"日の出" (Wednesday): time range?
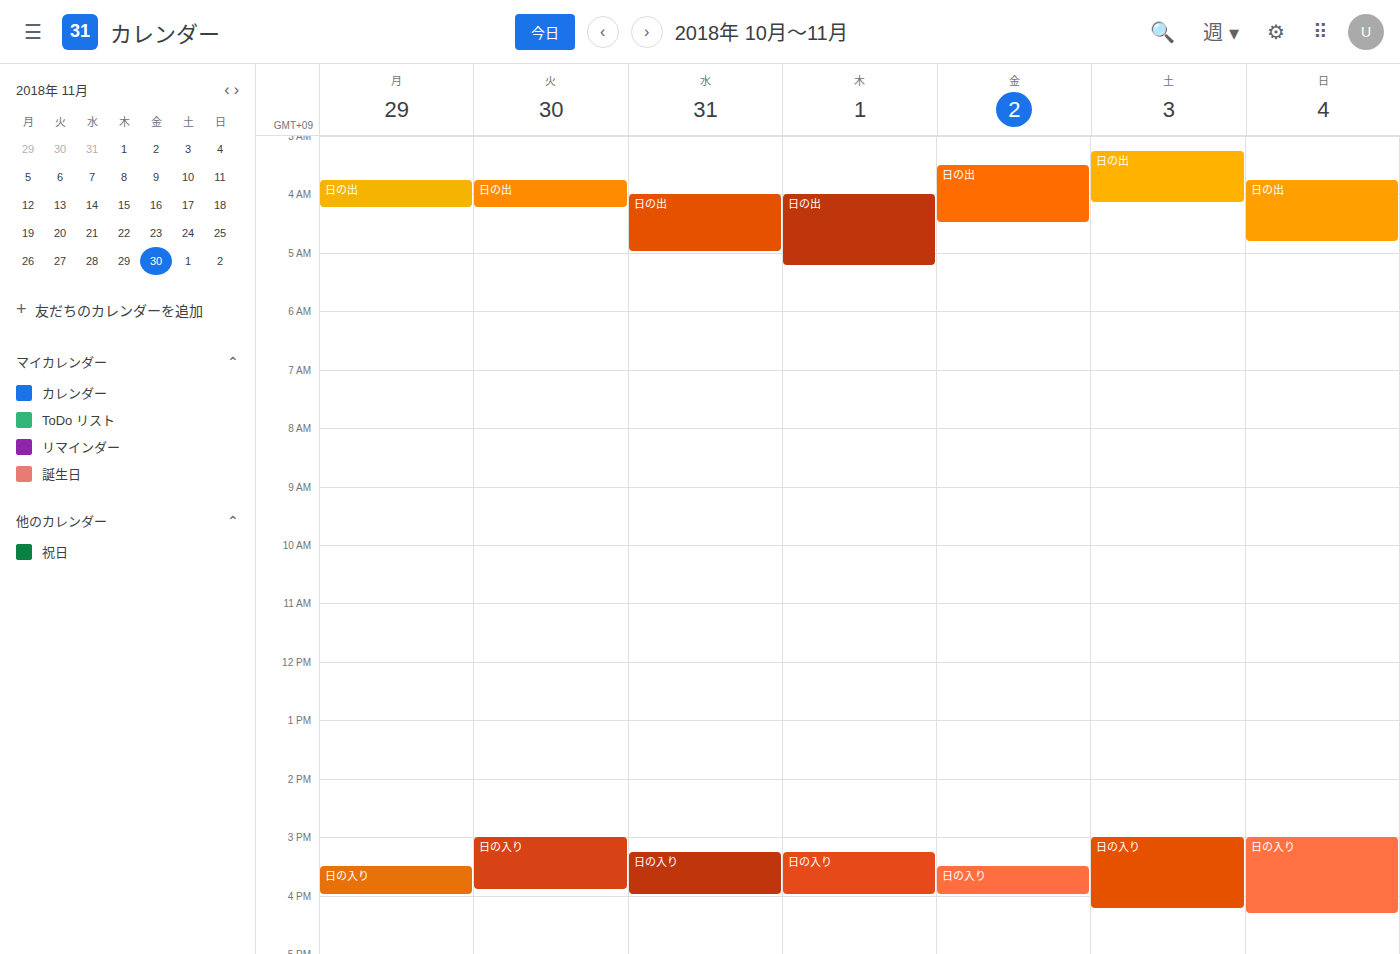
4:00 AM to 5:00 AM